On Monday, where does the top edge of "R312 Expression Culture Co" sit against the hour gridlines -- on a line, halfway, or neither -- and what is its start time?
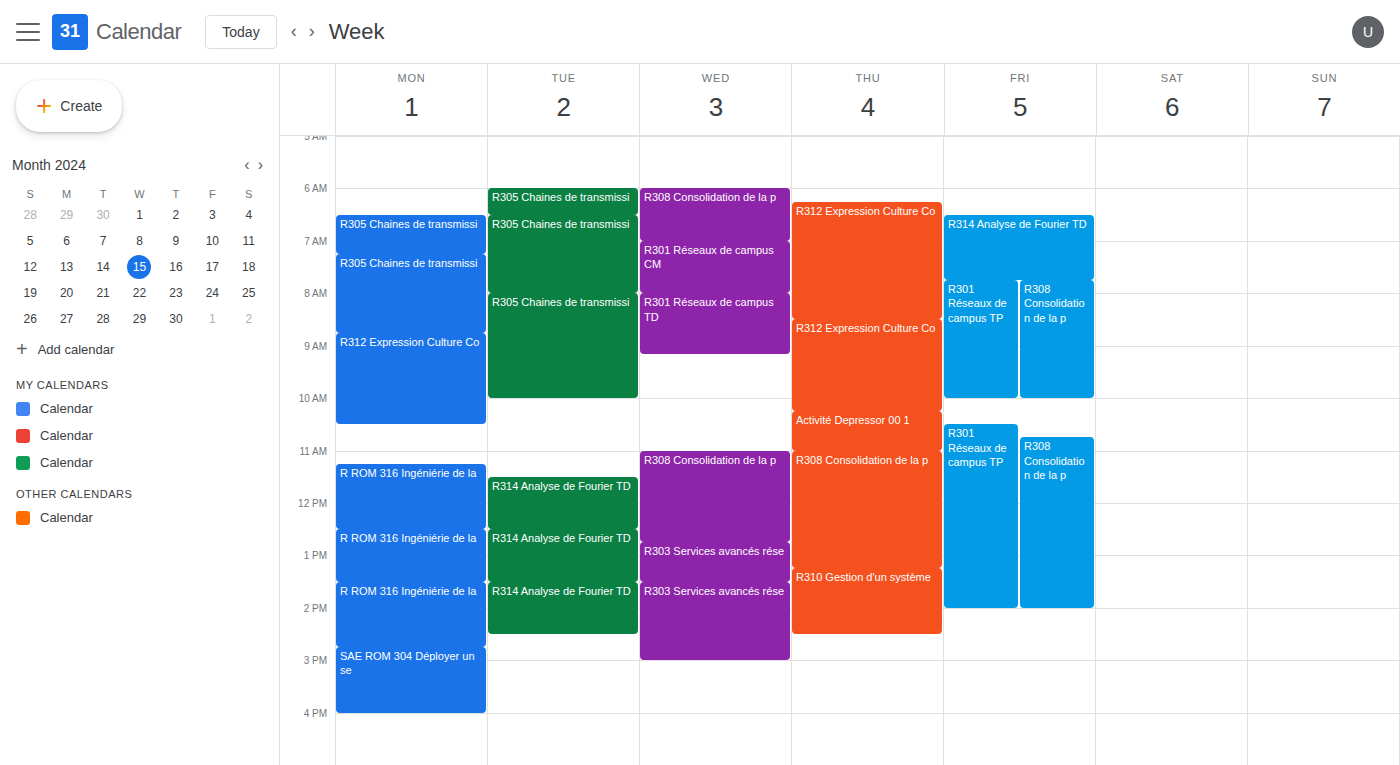
08:45 -- neither: three quarters of the way from the 08:00 line to the 09:00 line.